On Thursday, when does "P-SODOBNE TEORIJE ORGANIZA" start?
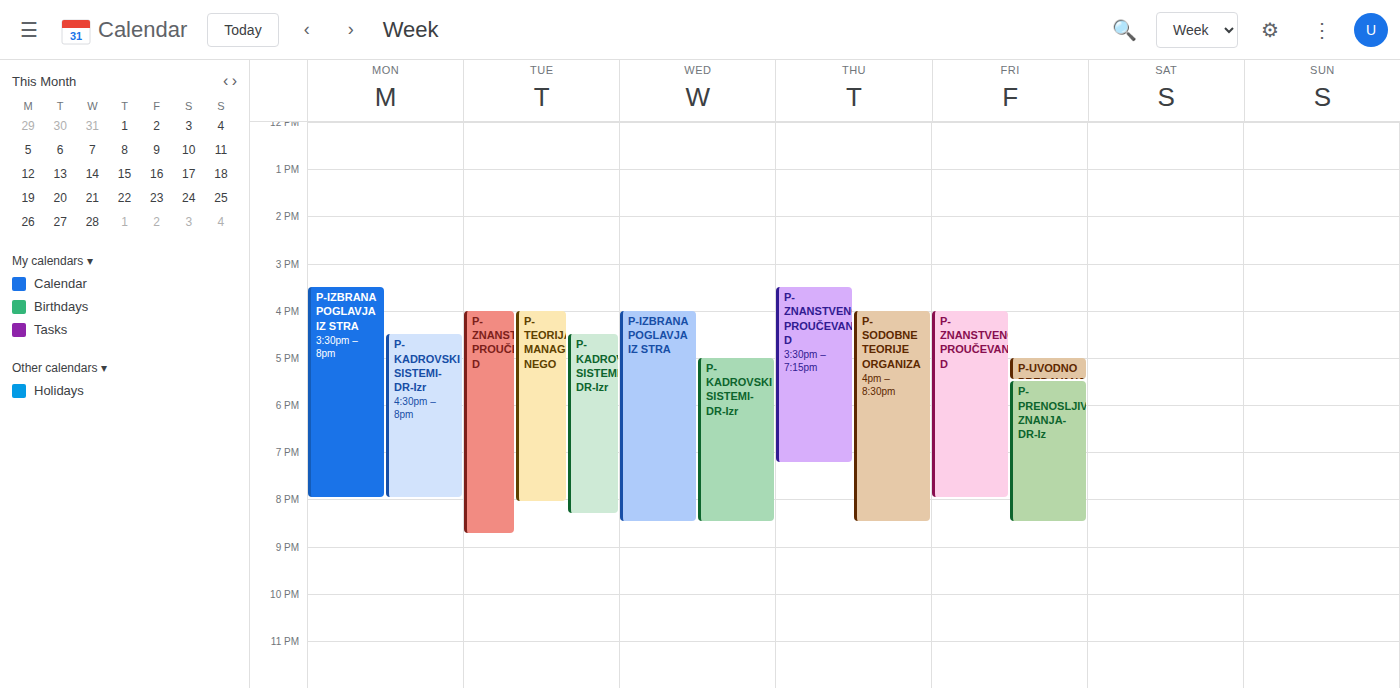
4:00 PM